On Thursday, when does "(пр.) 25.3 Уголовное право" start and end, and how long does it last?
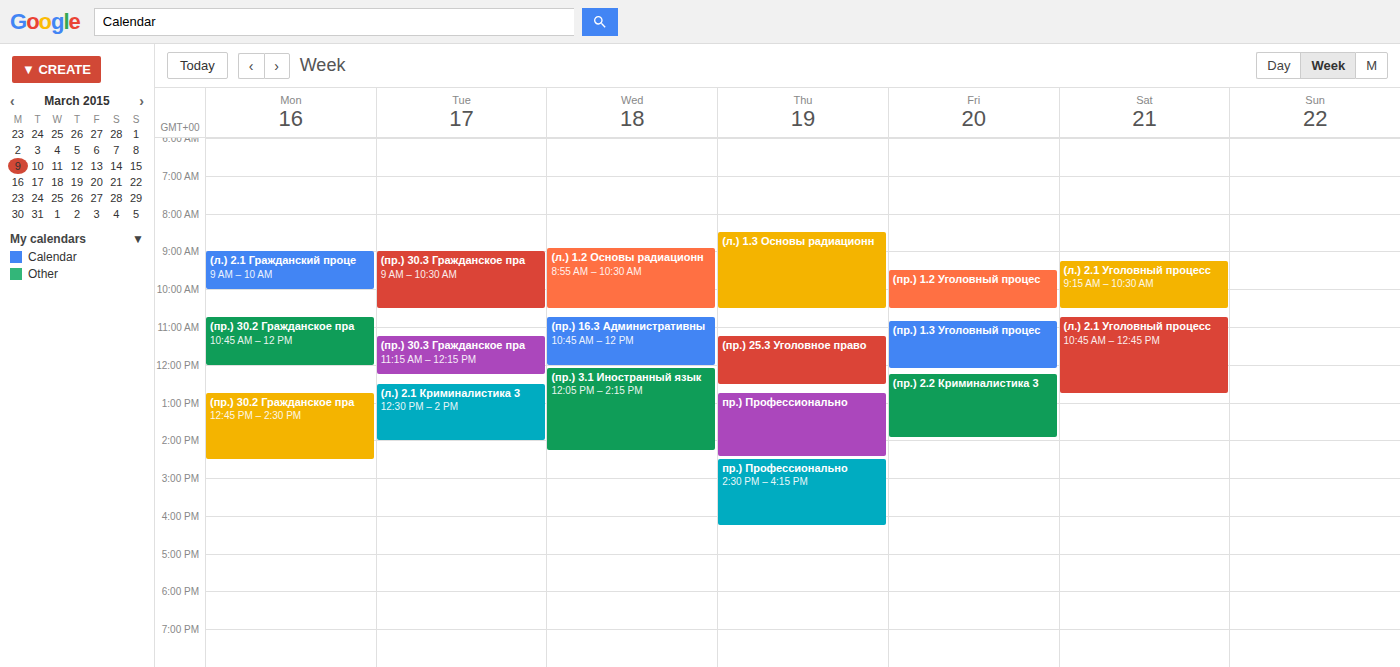
11:15 AM to 12:30 PM, 1 hour 15 minutes